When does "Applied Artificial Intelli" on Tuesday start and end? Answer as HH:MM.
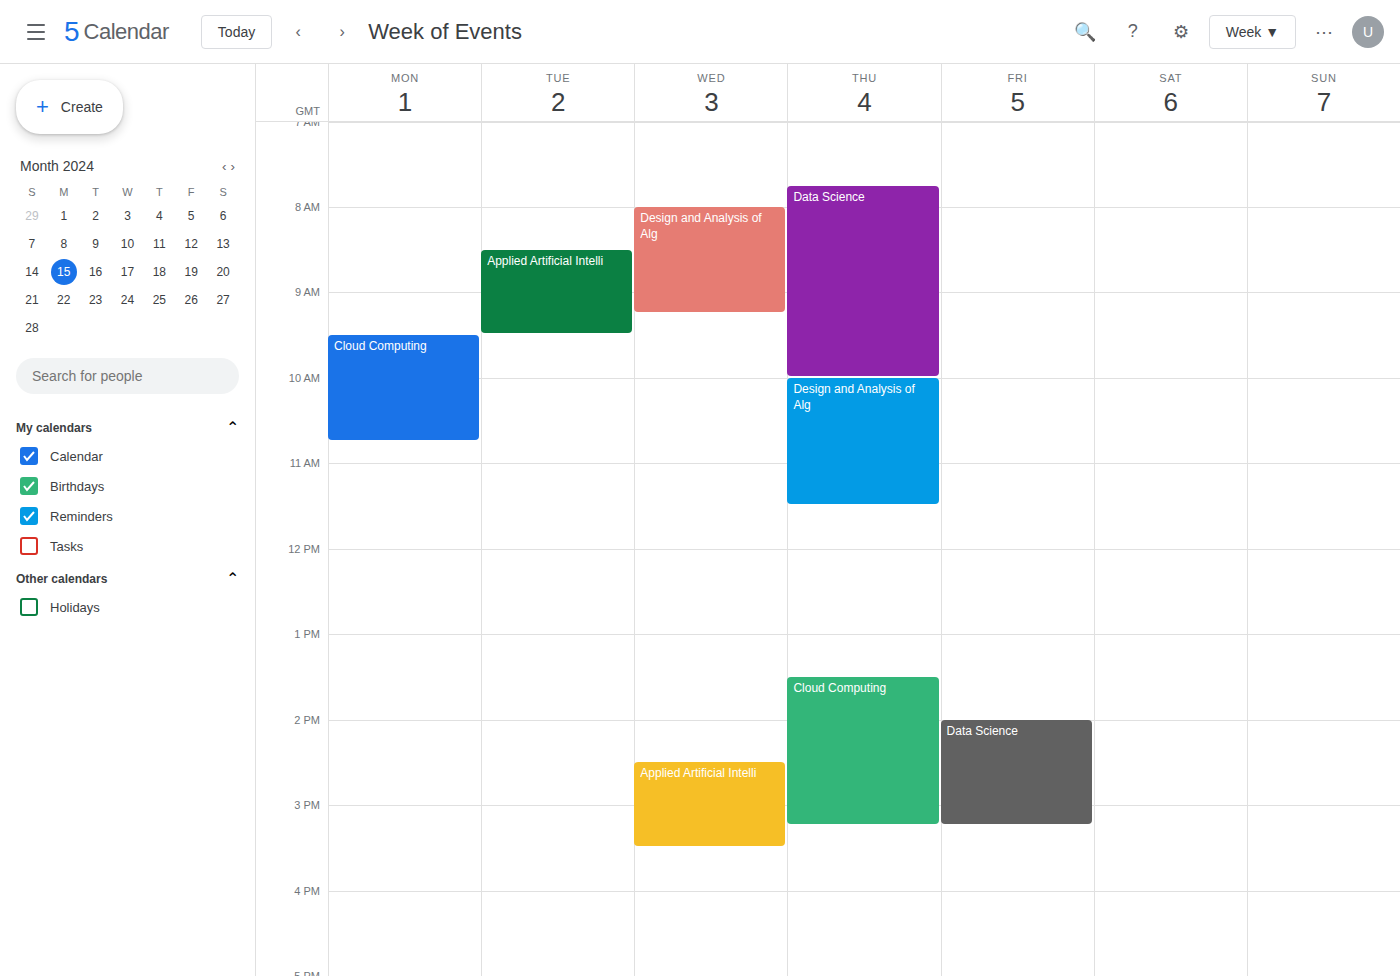
08:30 to 09:30